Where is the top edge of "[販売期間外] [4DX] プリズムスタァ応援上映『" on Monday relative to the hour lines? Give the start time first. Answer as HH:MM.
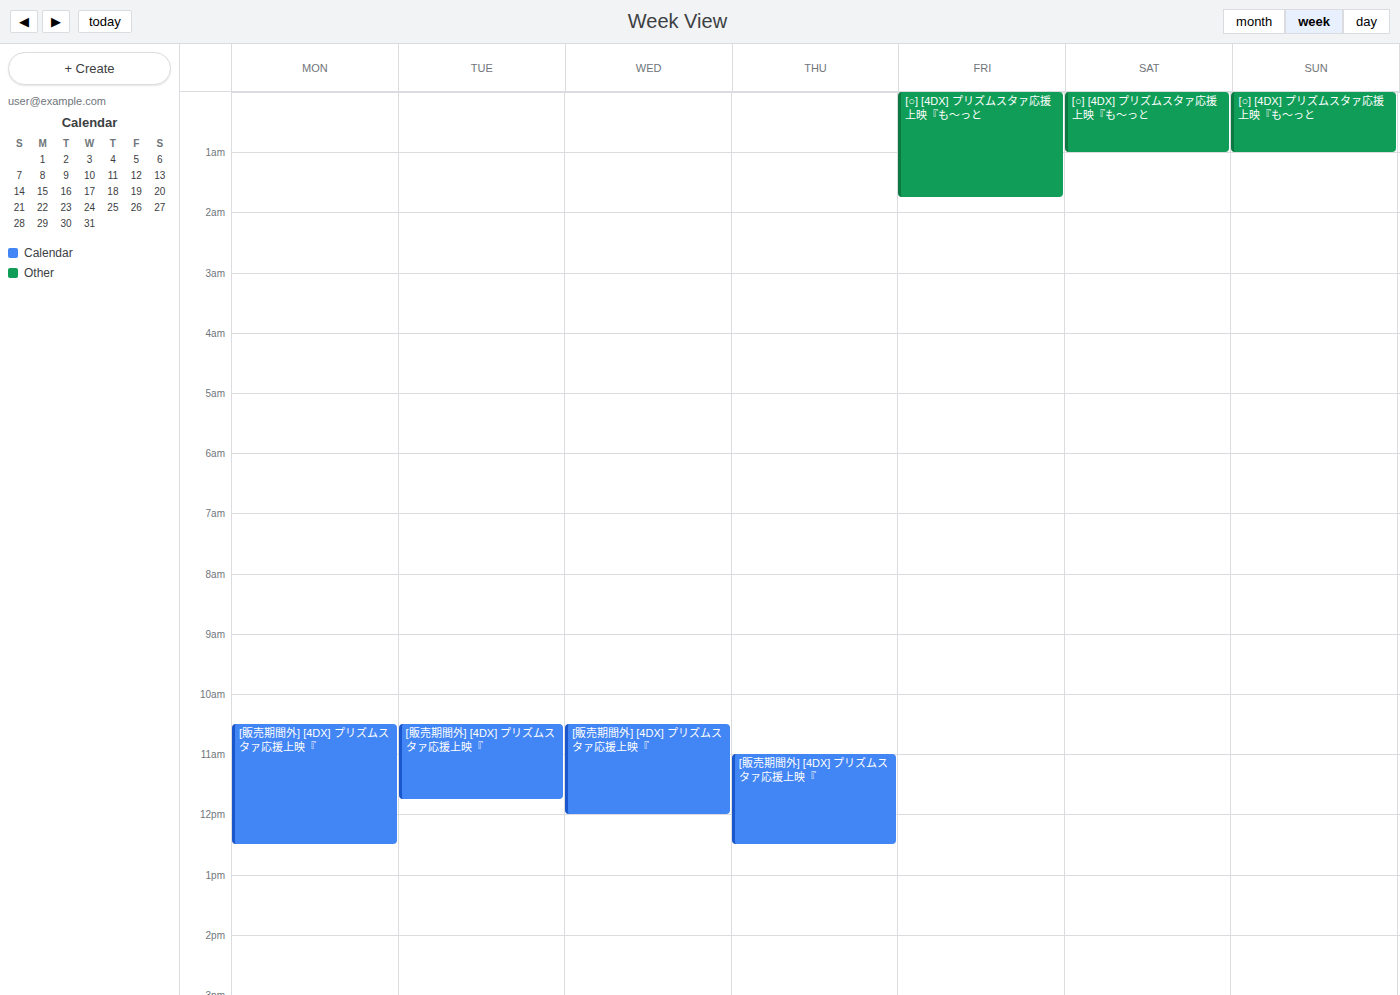
10:30 -- halfway between the 10:00 and 11:00 lines.